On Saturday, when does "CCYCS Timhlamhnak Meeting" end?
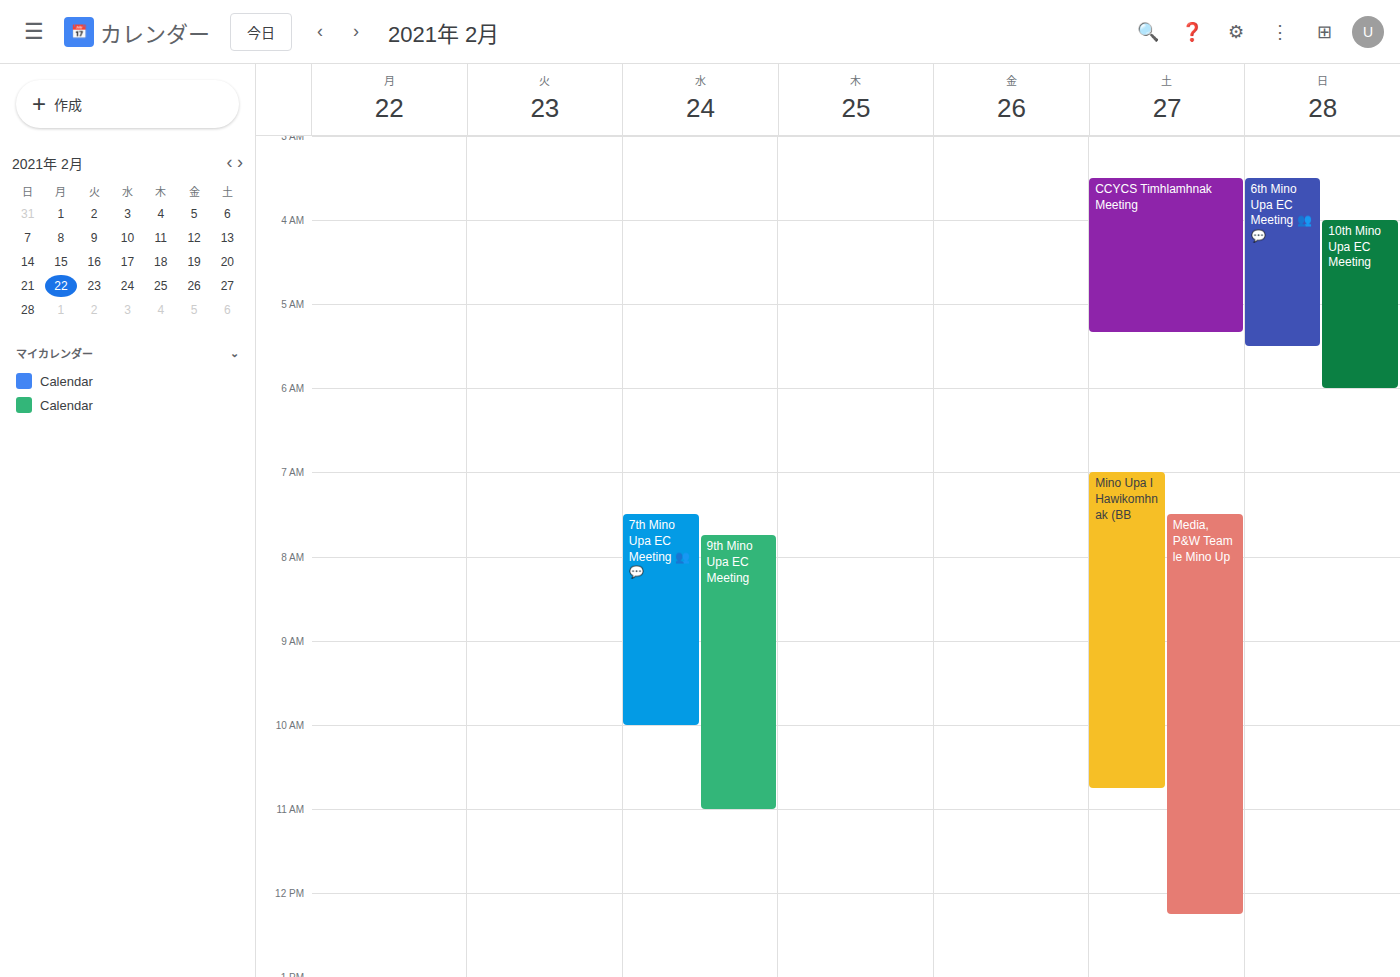
5:20 AM